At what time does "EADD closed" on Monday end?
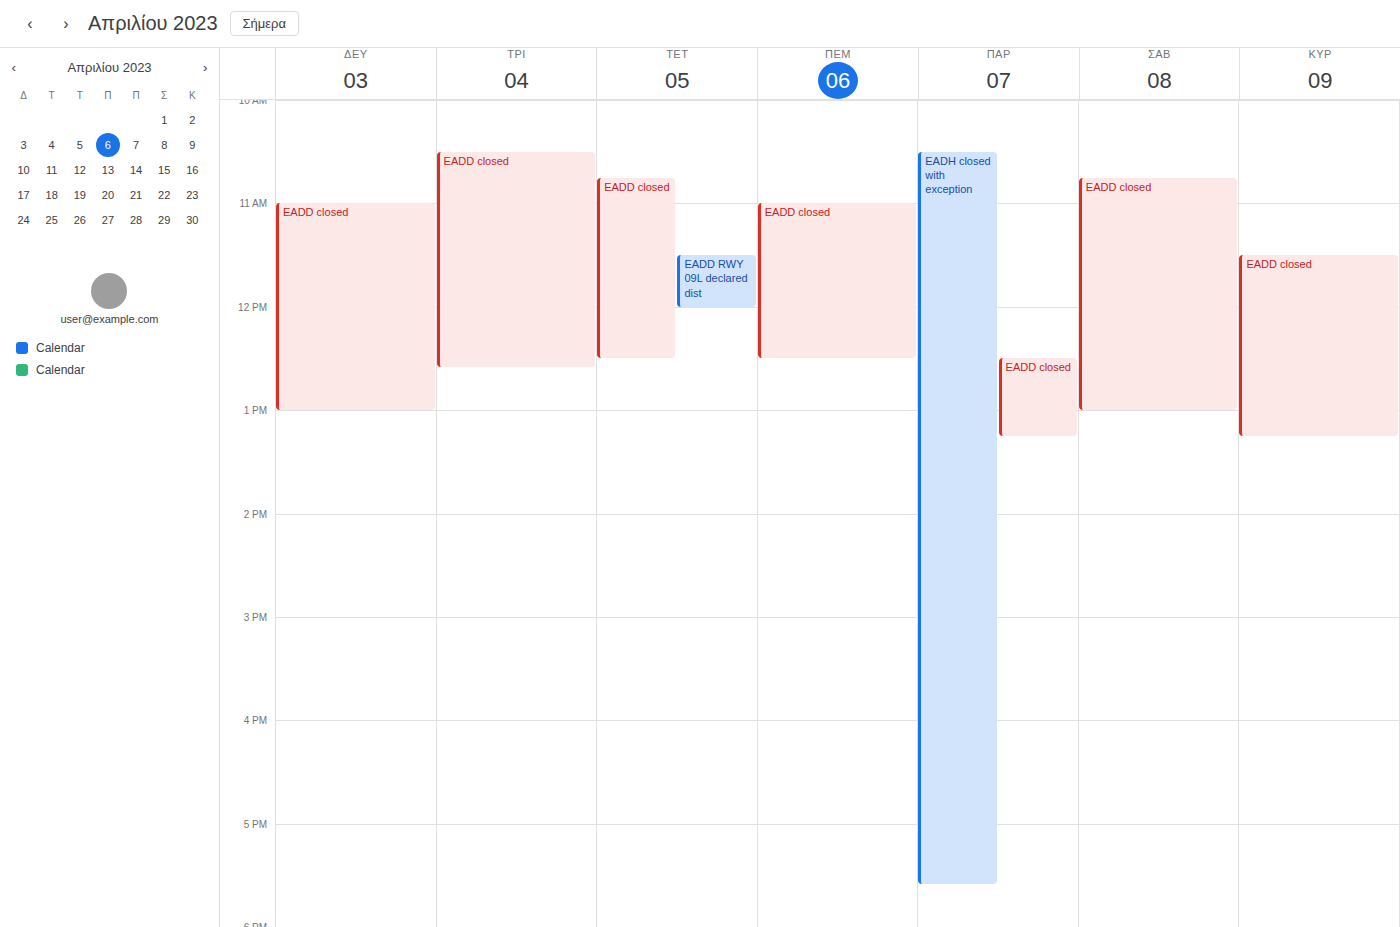
1:00 PM